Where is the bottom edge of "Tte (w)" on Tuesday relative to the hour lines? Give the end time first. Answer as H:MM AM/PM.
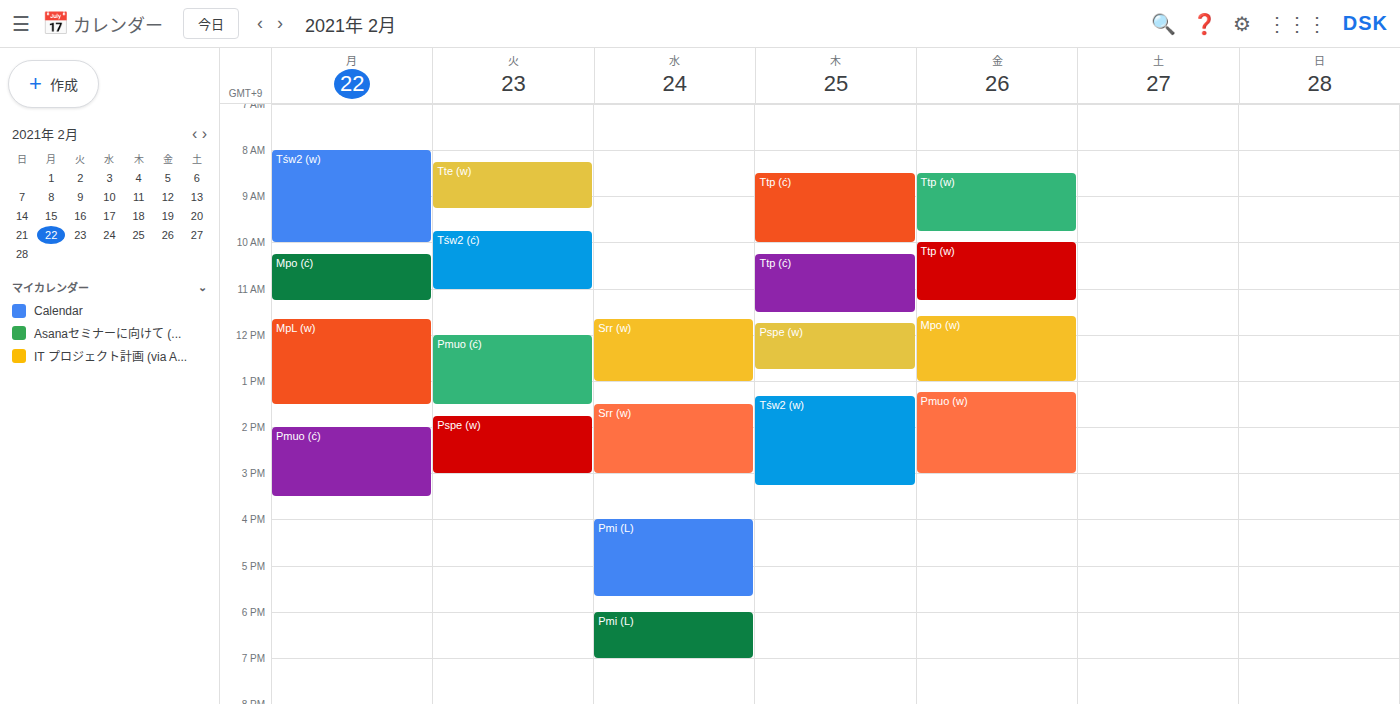
9:15 AM -- neither: a quarter of the way from the 9 AM line to the 10 AM line.